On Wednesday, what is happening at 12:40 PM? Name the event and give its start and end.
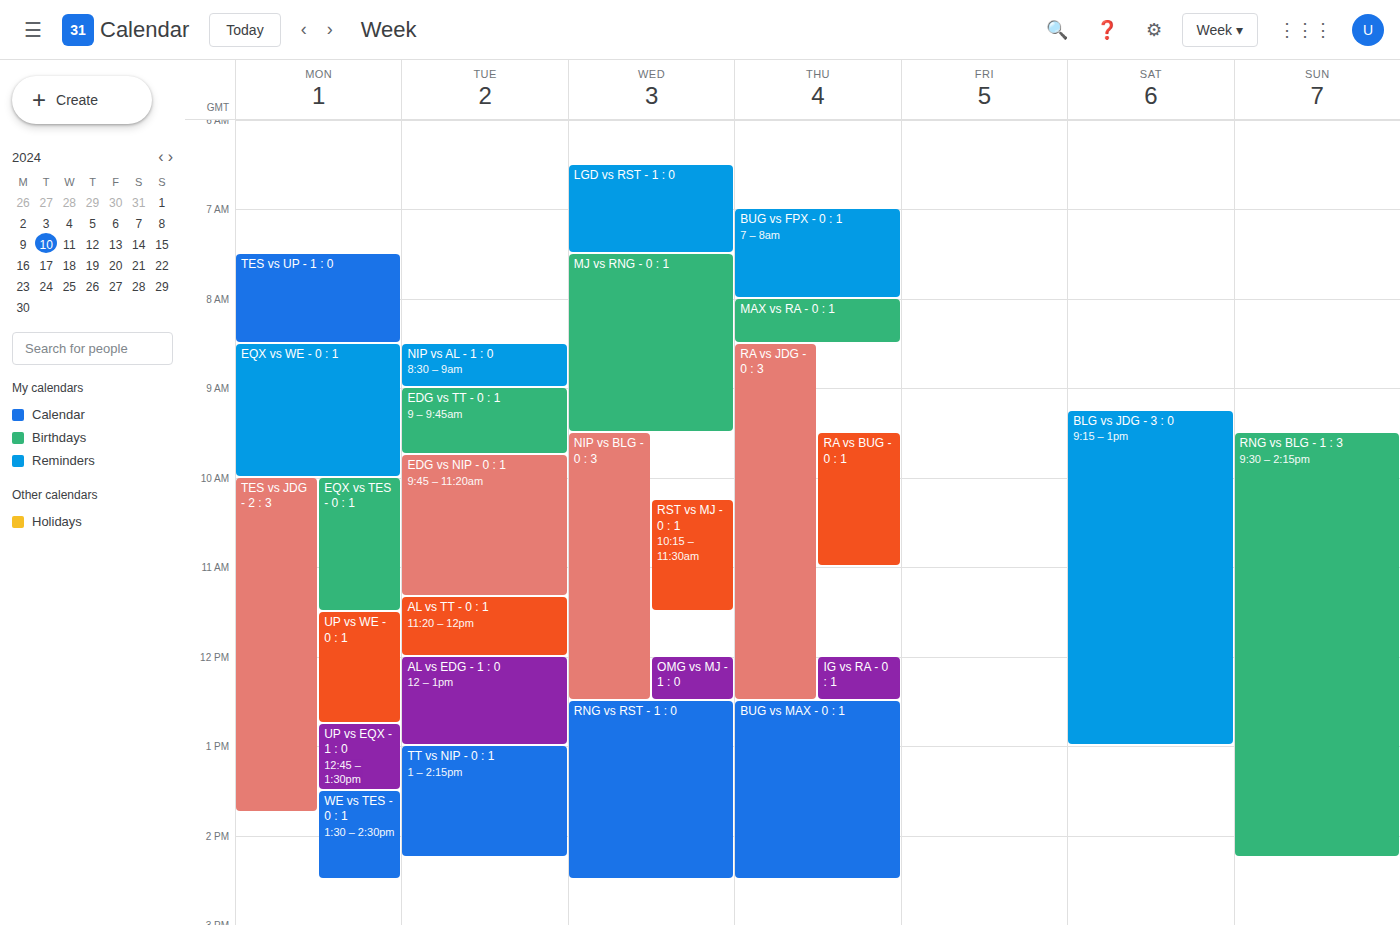
"RNG vs RST - 1 : 0", 12:30 PM to 2:30 PM